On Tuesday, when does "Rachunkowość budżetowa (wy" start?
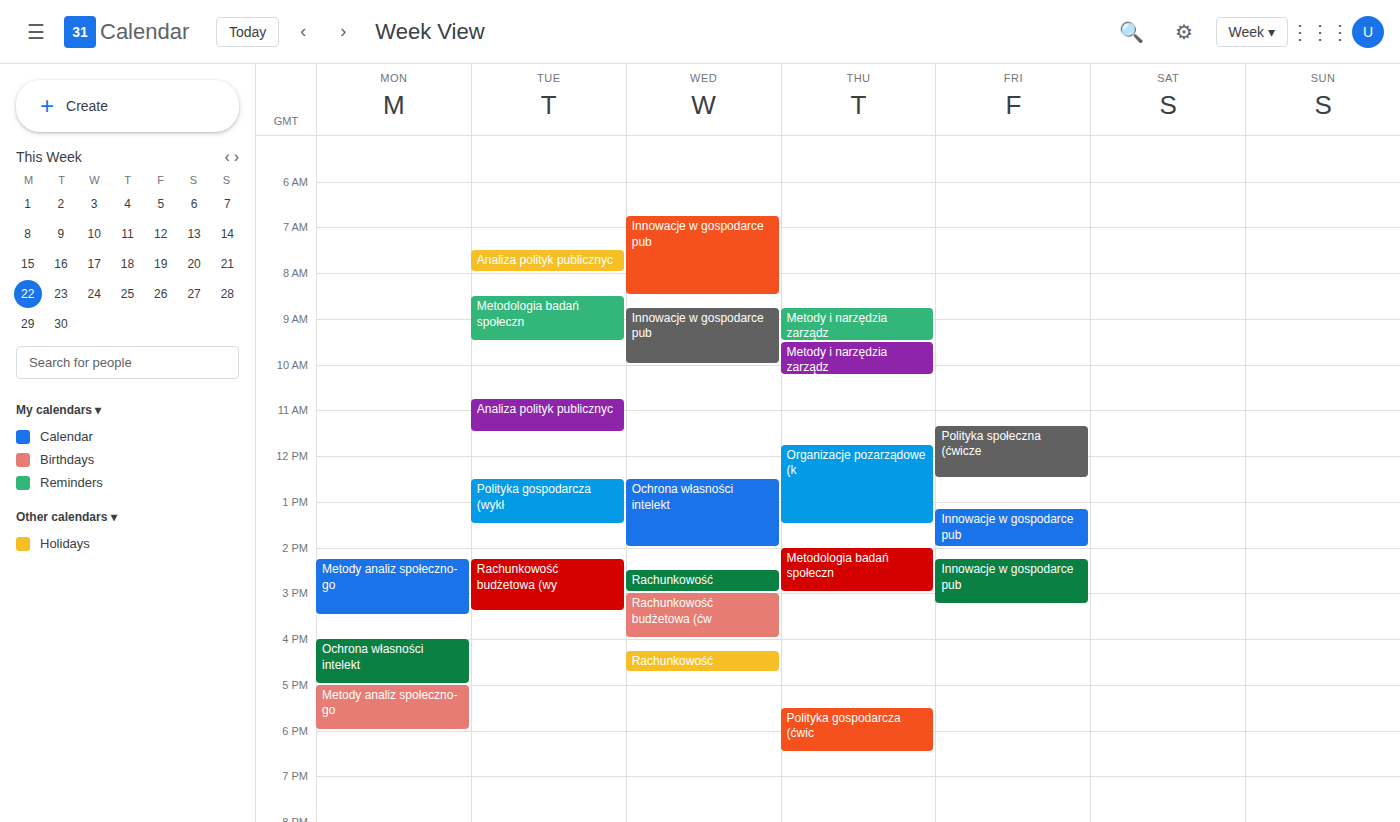
2:15 PM